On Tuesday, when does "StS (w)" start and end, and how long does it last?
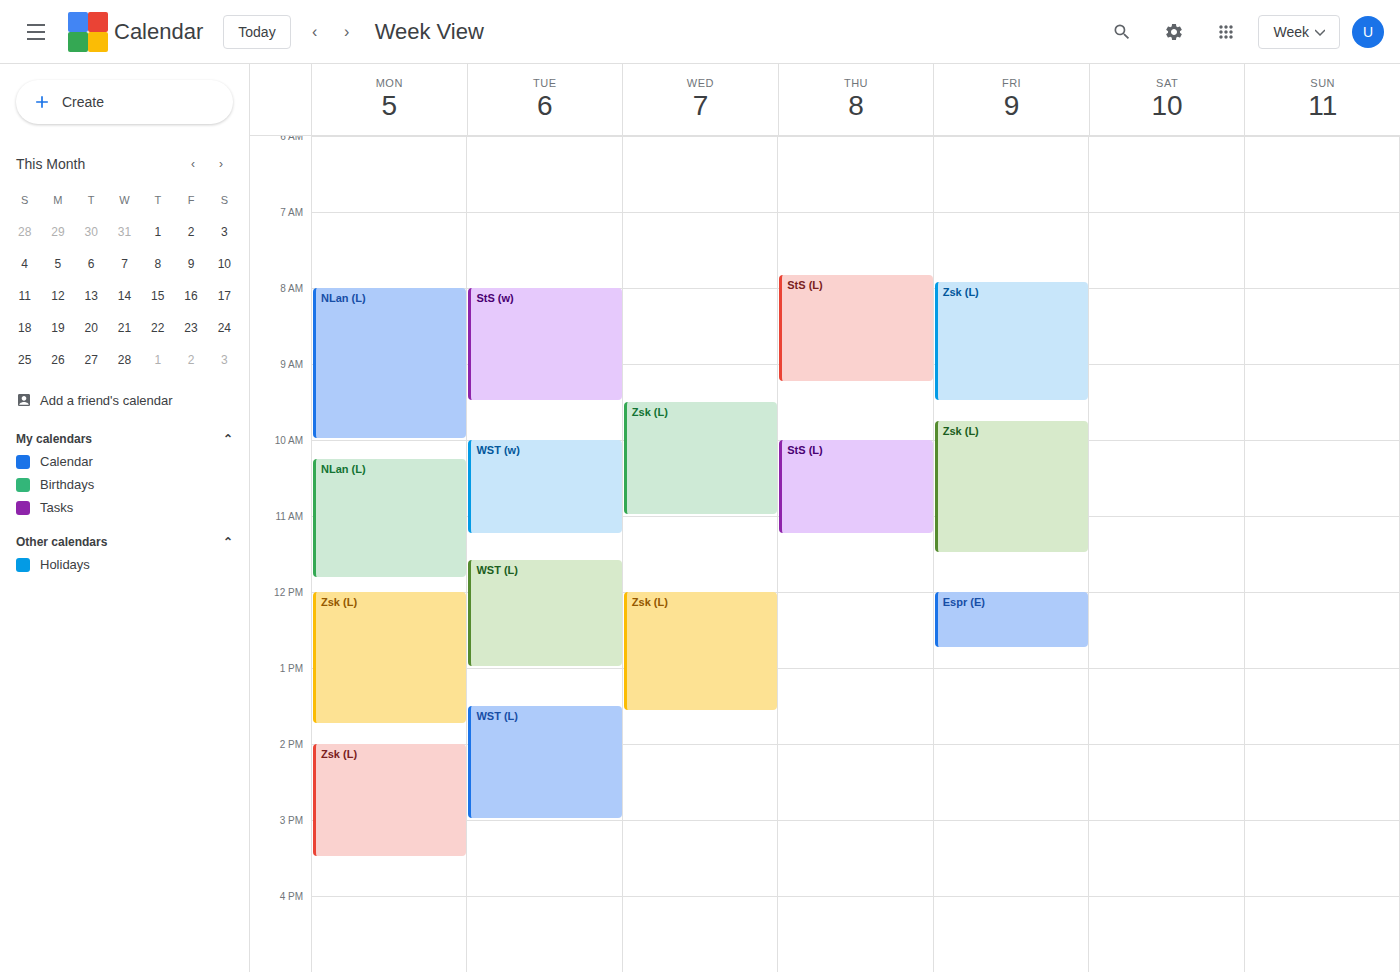
8:00 AM to 9:30 AM, 1 hour 30 minutes